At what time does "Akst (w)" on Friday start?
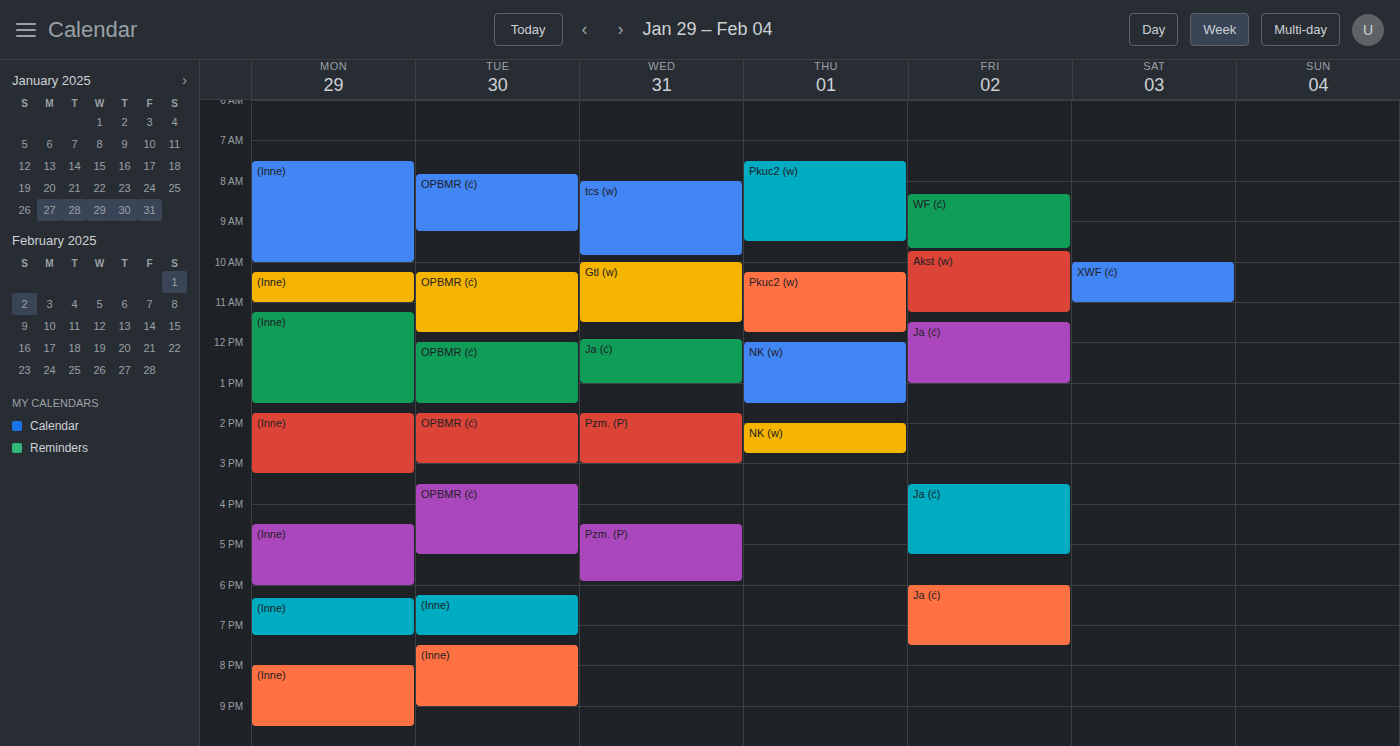
9:45 AM